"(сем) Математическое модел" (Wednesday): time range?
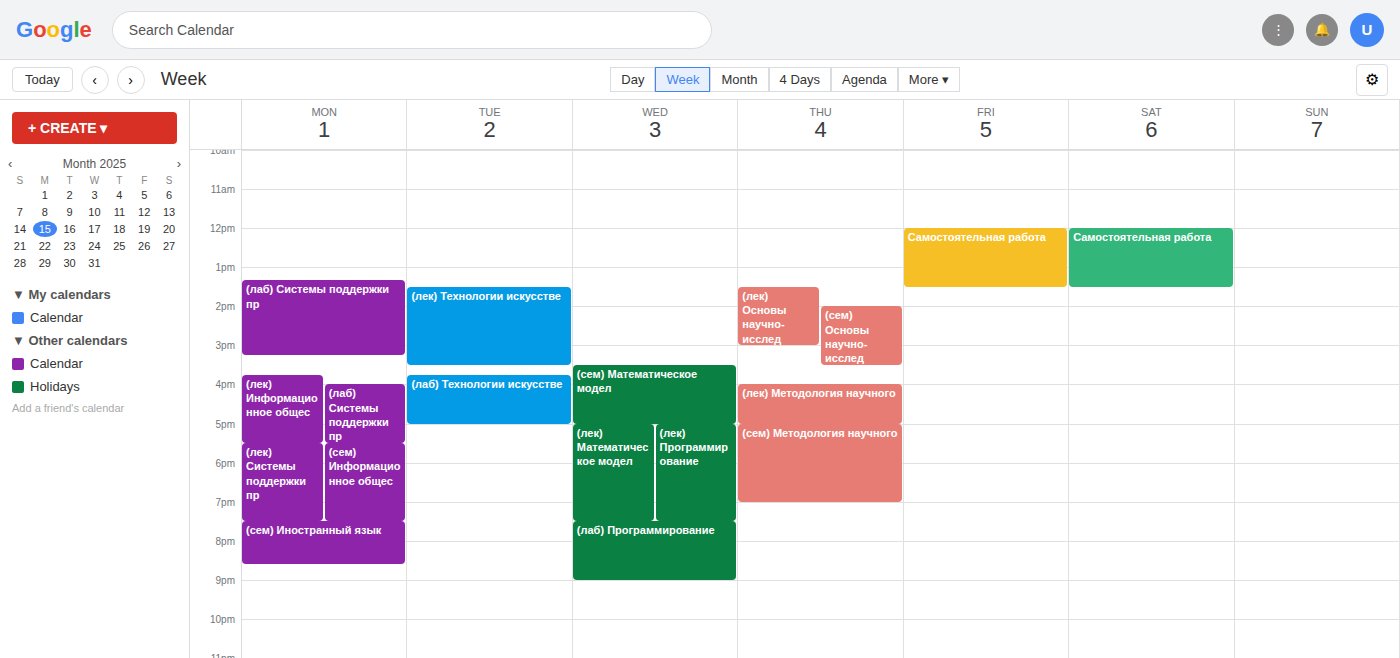
3:30 PM to 5:00 PM